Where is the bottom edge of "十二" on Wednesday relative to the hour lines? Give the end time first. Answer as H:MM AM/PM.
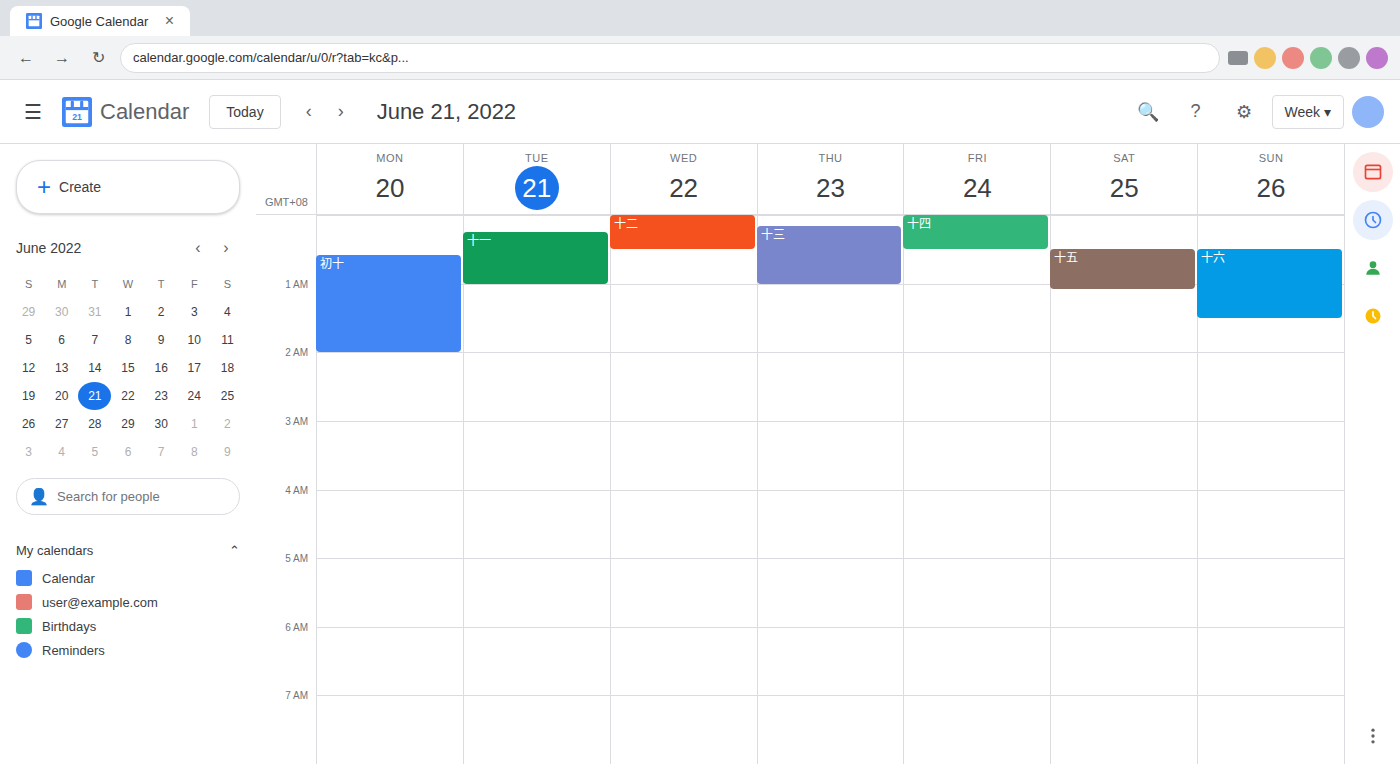
12:30 AM -- halfway between the 12 AM and 1 AM lines.